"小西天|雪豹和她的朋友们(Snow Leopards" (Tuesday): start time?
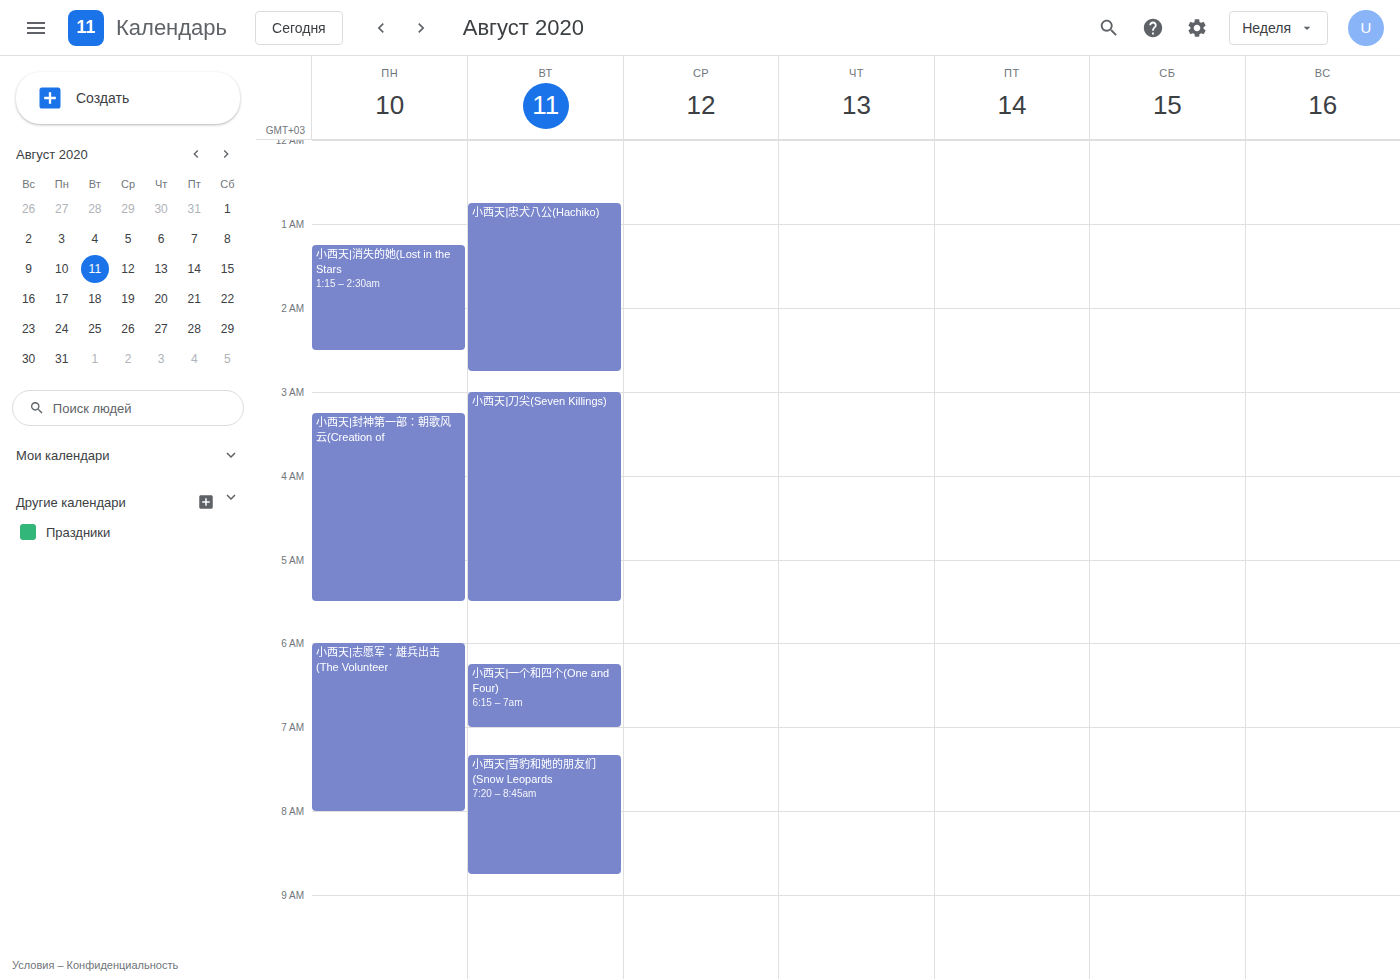
7:20 AM